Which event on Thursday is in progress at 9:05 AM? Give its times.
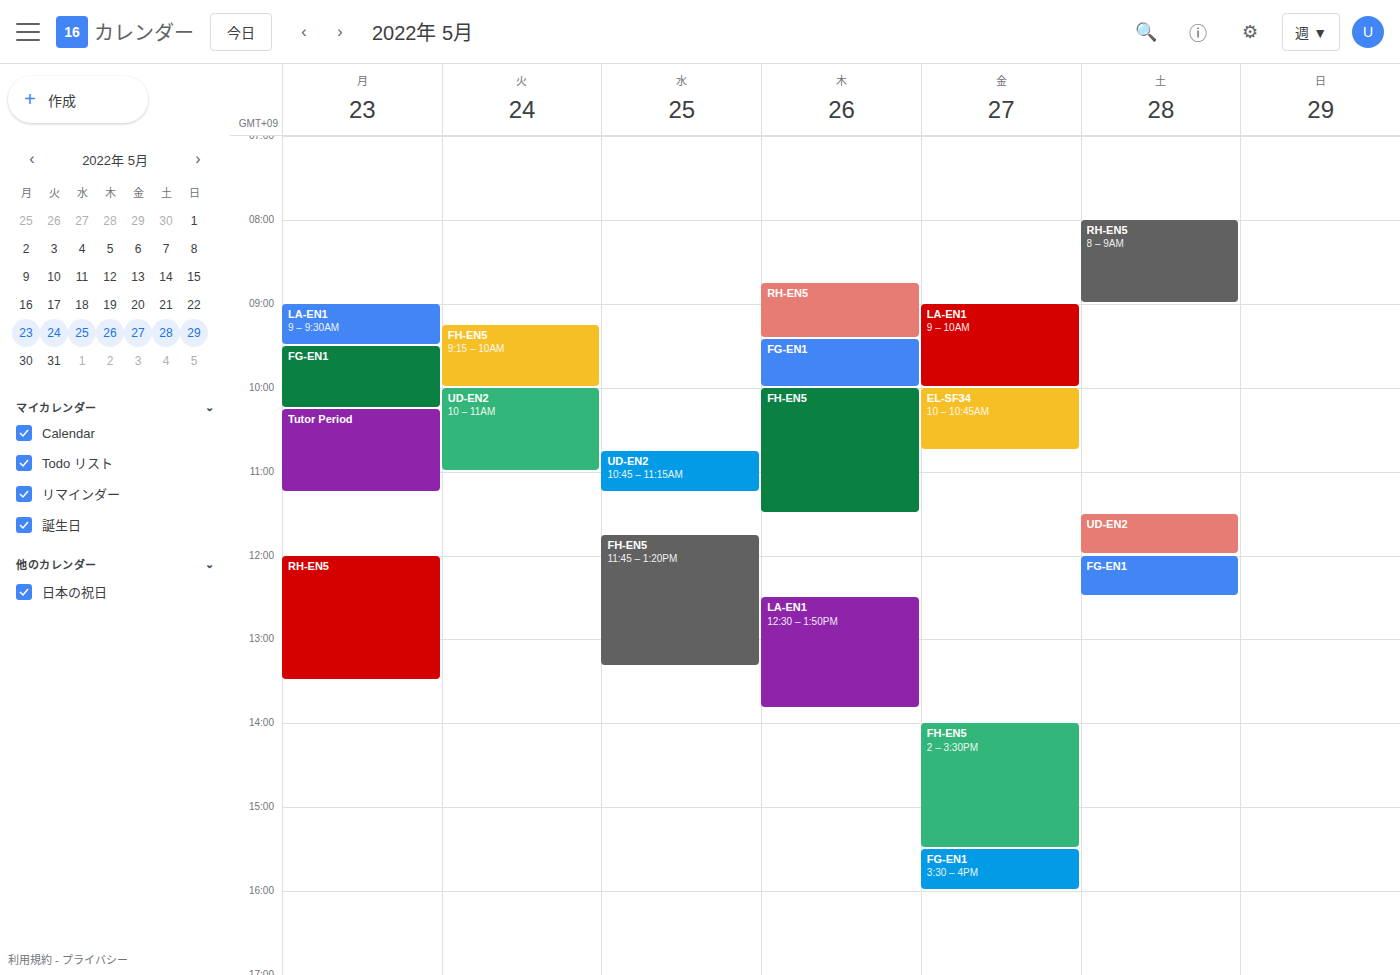
"RH-EN5", 8:45 AM to 9:25 AM